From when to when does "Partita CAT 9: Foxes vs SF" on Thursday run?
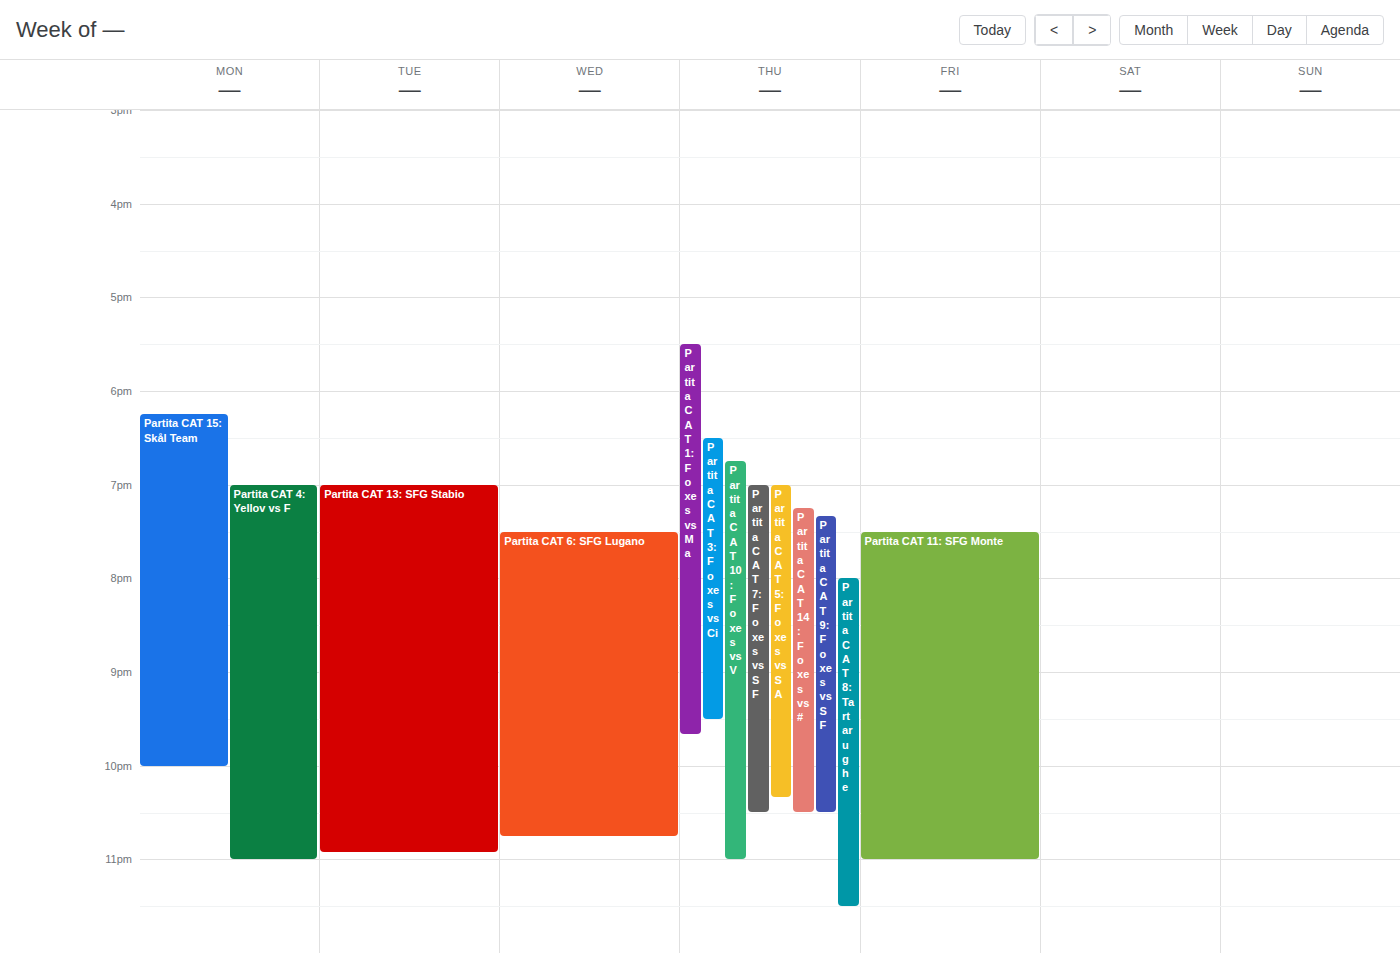
19:20 to 22:30